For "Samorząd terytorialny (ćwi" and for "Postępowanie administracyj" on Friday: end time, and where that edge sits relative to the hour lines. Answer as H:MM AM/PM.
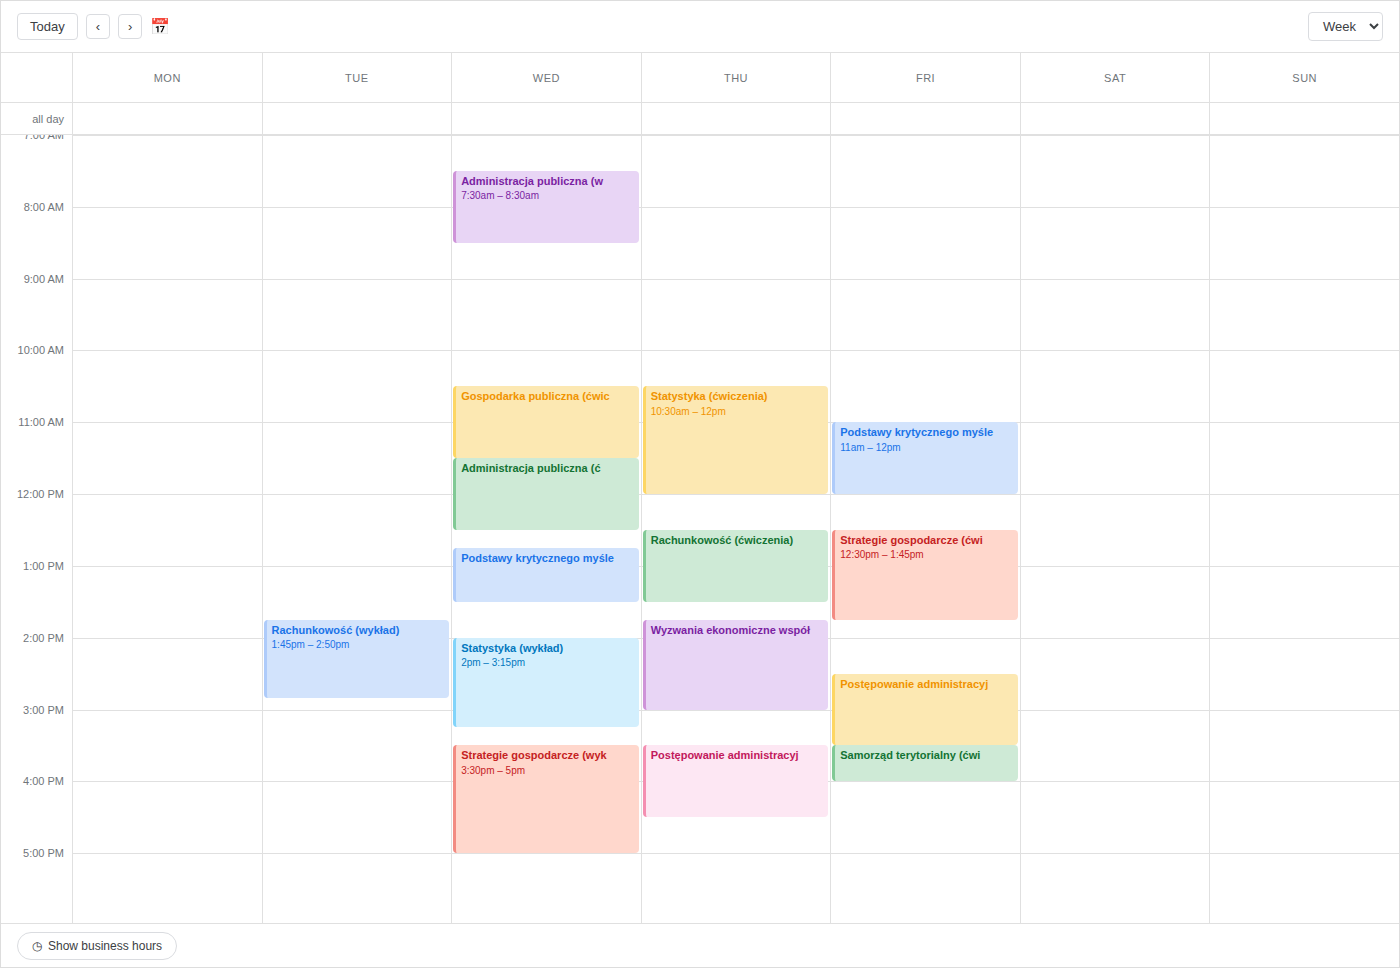
"Samorząd terytorialny (ćwi": 4:00 PM, exactly on the 4 PM line. "Postępowanie administracyj": 3:30 PM, halfway between the 3 PM and 4 PM lines.